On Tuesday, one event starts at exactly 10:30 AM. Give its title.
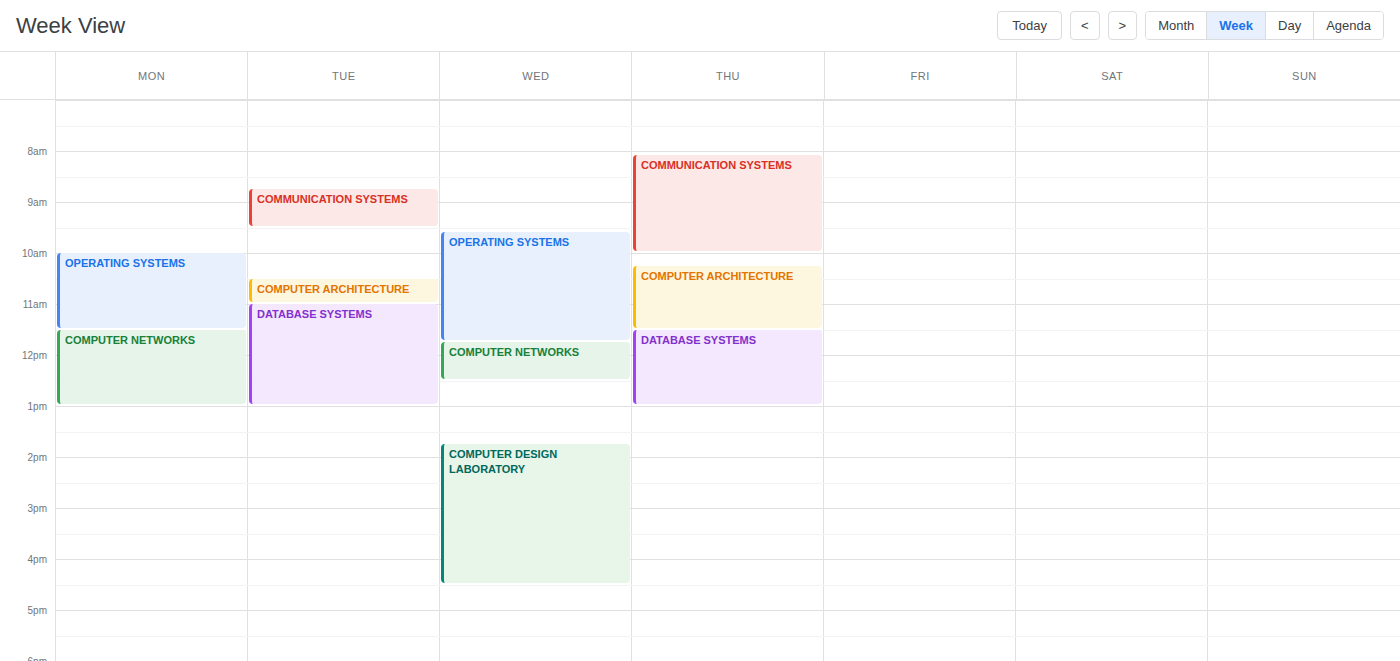
"COMPUTER ARCHITECTURE"